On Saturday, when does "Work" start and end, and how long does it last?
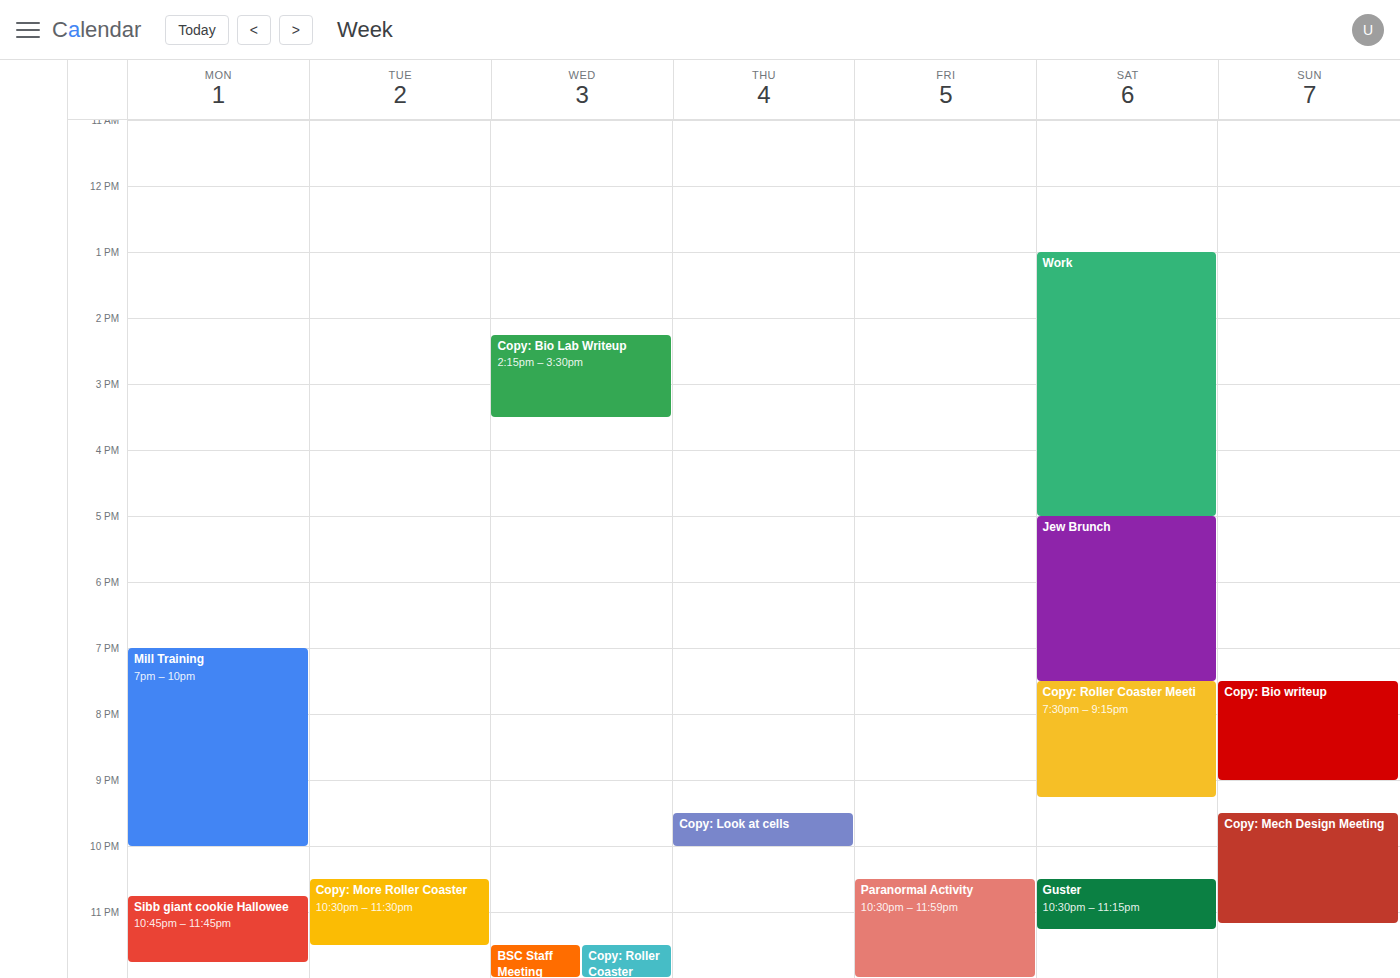
1:00 PM to 5:00 PM, 4 hours